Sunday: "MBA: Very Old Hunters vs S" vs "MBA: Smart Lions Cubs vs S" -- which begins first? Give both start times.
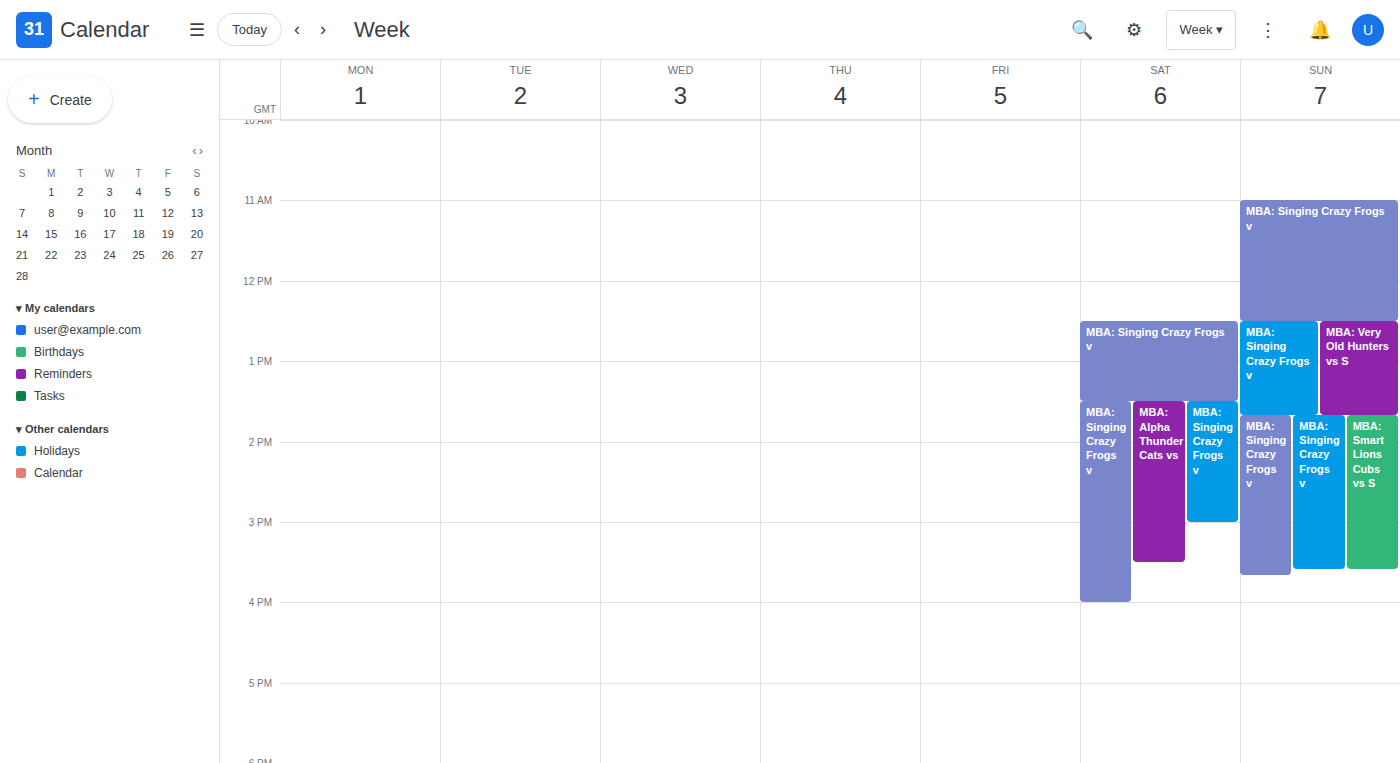
"MBA: Very Old Hunters vs S" 12:30 PM; "MBA: Smart Lions Cubs vs S" 1:40 PM.